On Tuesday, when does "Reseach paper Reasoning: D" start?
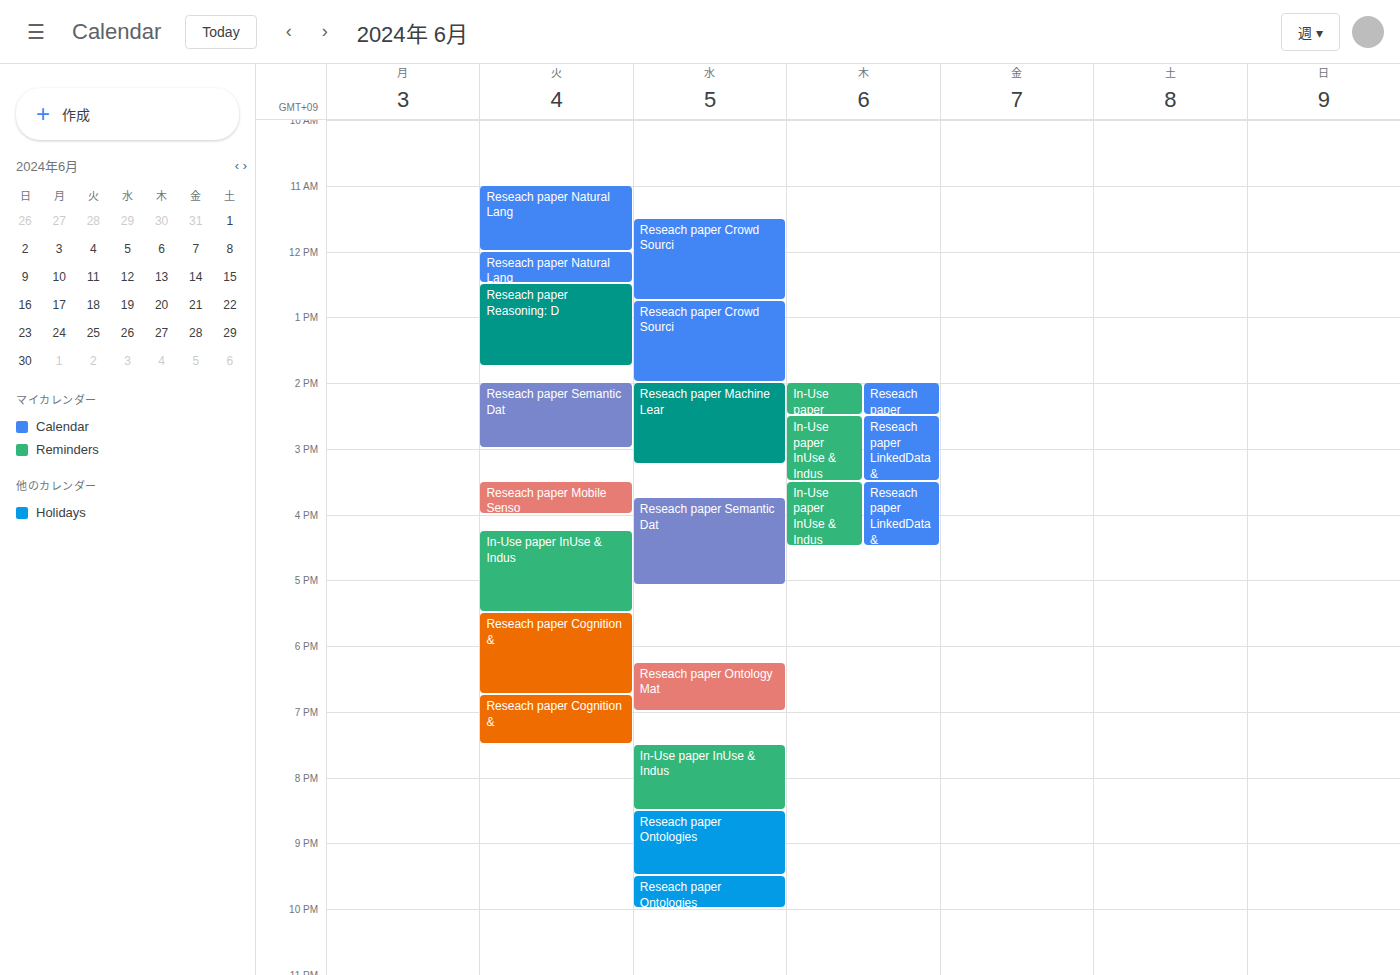
12:30 PM